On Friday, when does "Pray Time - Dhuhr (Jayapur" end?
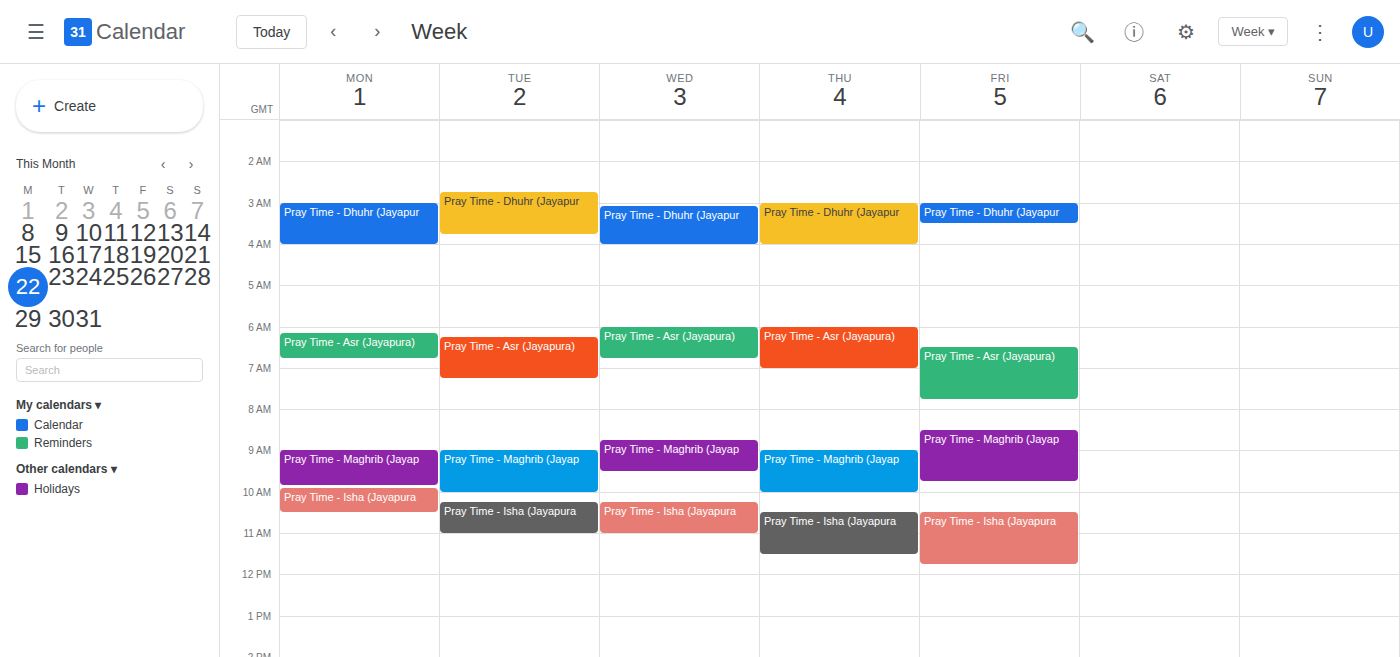
3:30 AM